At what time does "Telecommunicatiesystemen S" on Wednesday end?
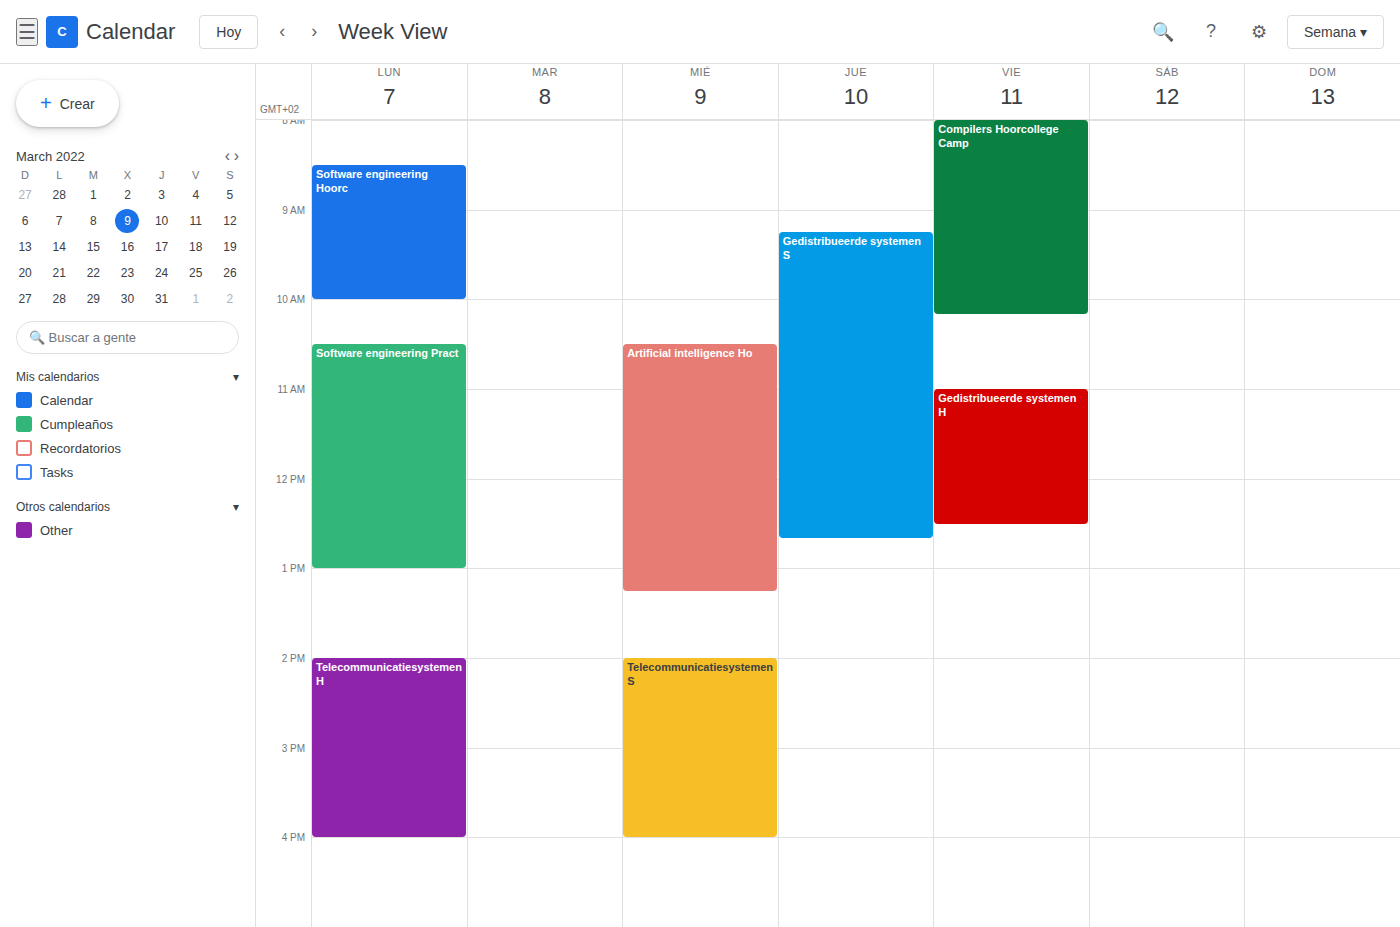
16:00